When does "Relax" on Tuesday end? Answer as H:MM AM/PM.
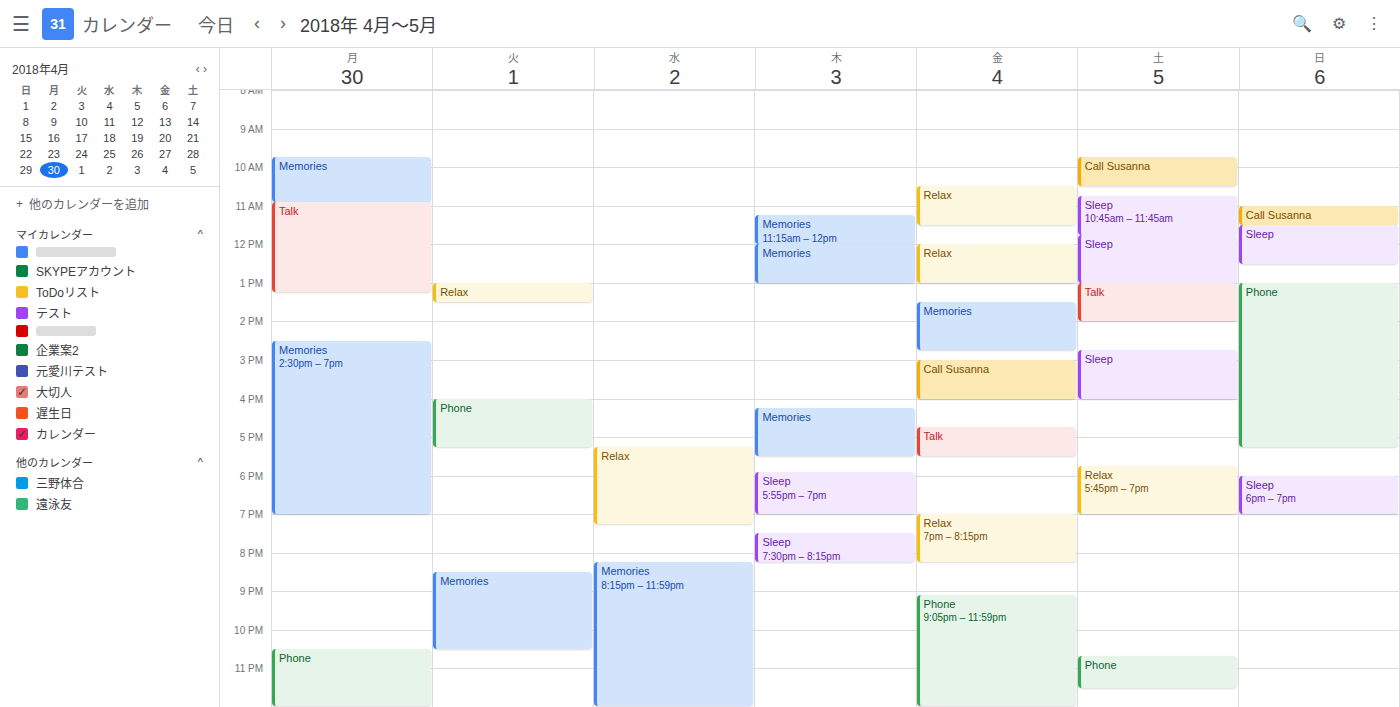
1:30 PM